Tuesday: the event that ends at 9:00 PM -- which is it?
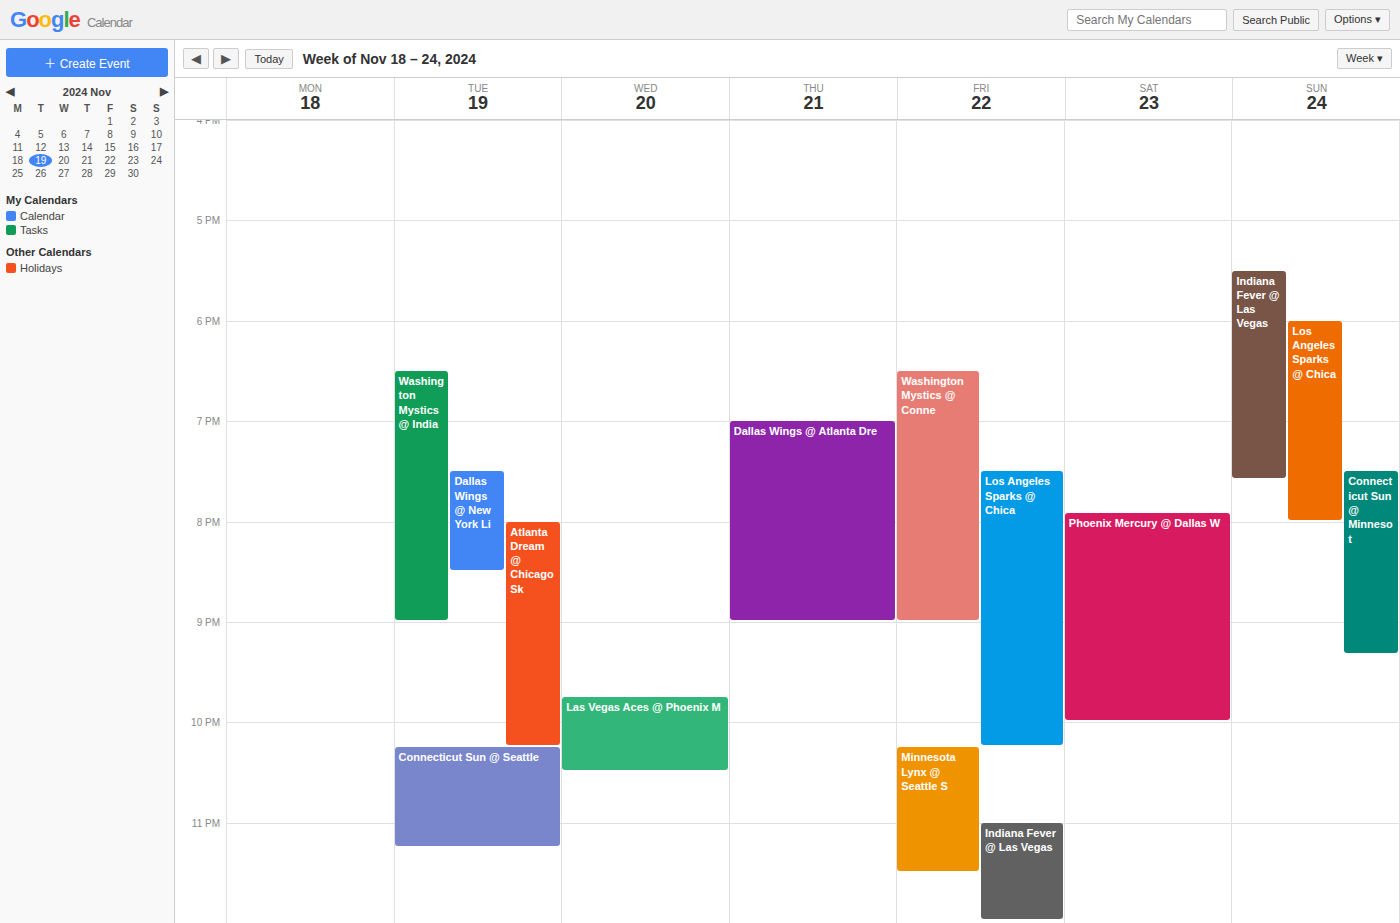
"Washington Mystics @ India"